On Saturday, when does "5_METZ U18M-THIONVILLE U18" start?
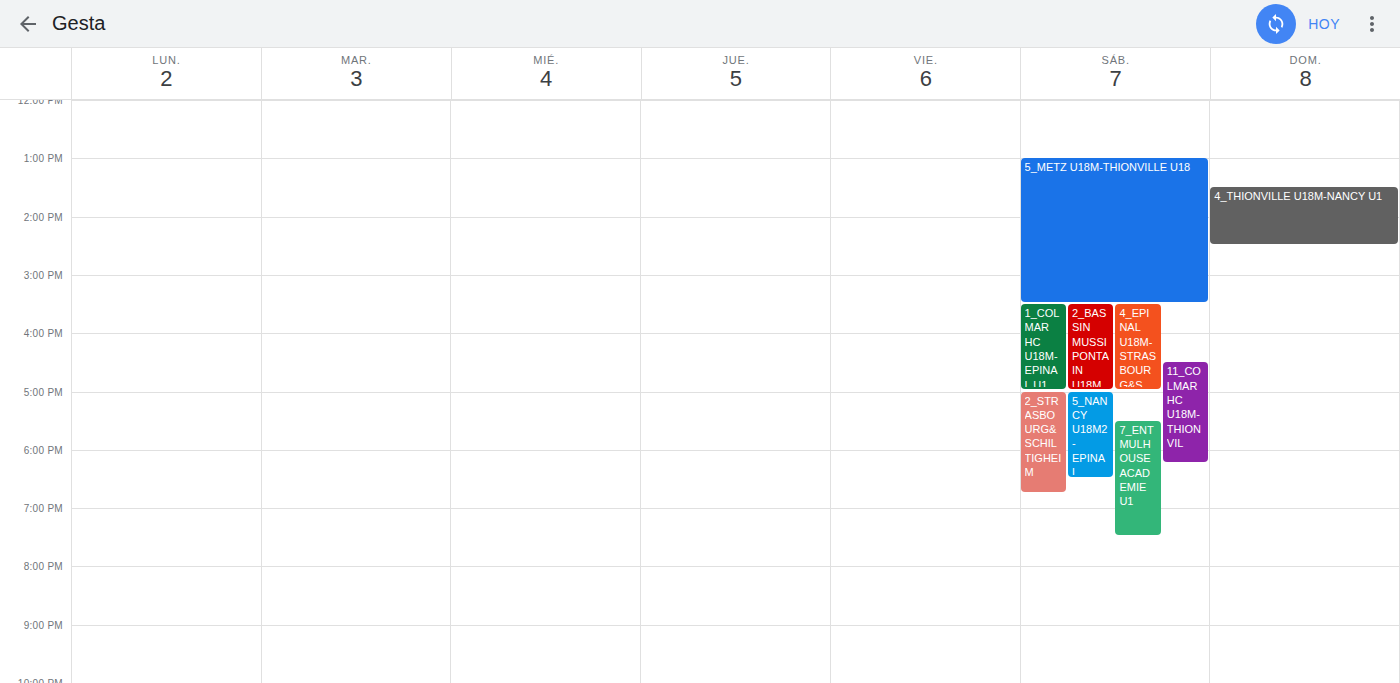
1:00 PM